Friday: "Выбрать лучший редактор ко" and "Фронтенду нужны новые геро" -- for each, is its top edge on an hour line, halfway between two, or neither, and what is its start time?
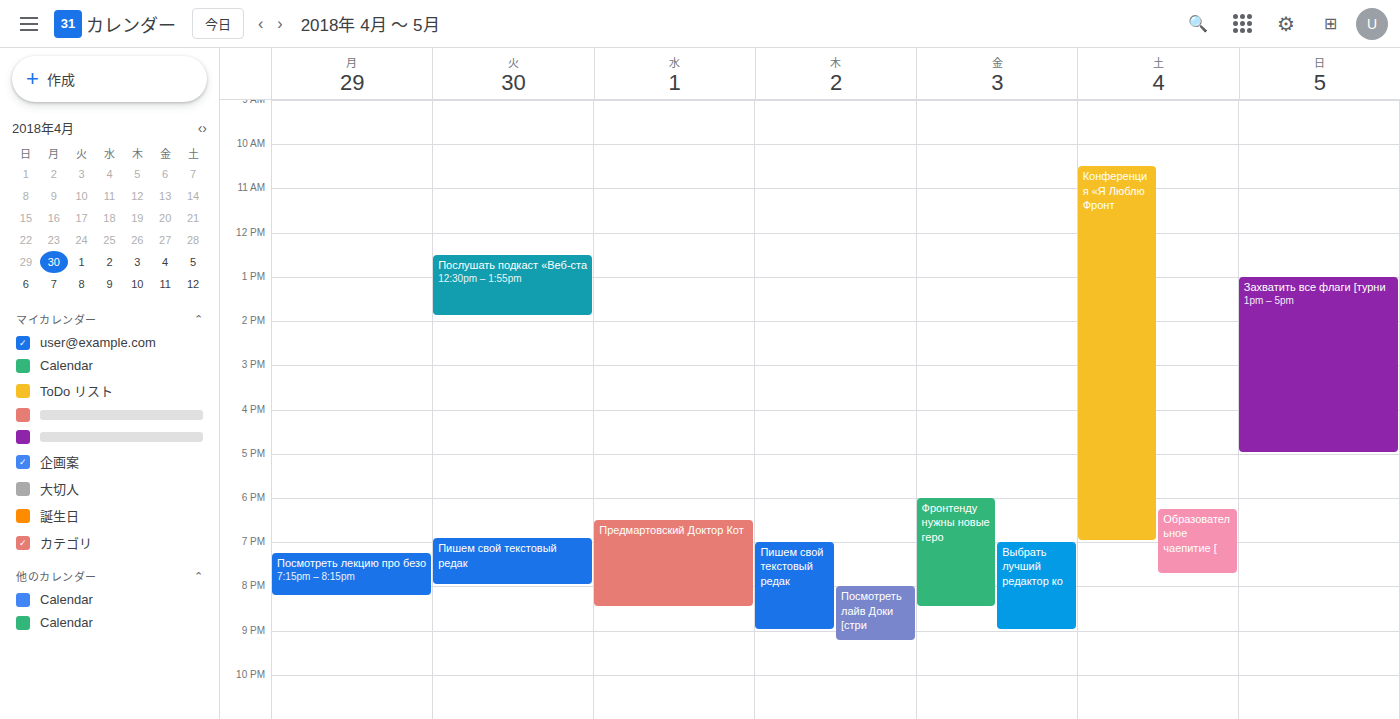
"Выбрать лучший редактор ко": 7:00 PM, exactly on the 7 PM line. "Фронтенду нужны новые геро": 6:00 PM, exactly on the 6 PM line.